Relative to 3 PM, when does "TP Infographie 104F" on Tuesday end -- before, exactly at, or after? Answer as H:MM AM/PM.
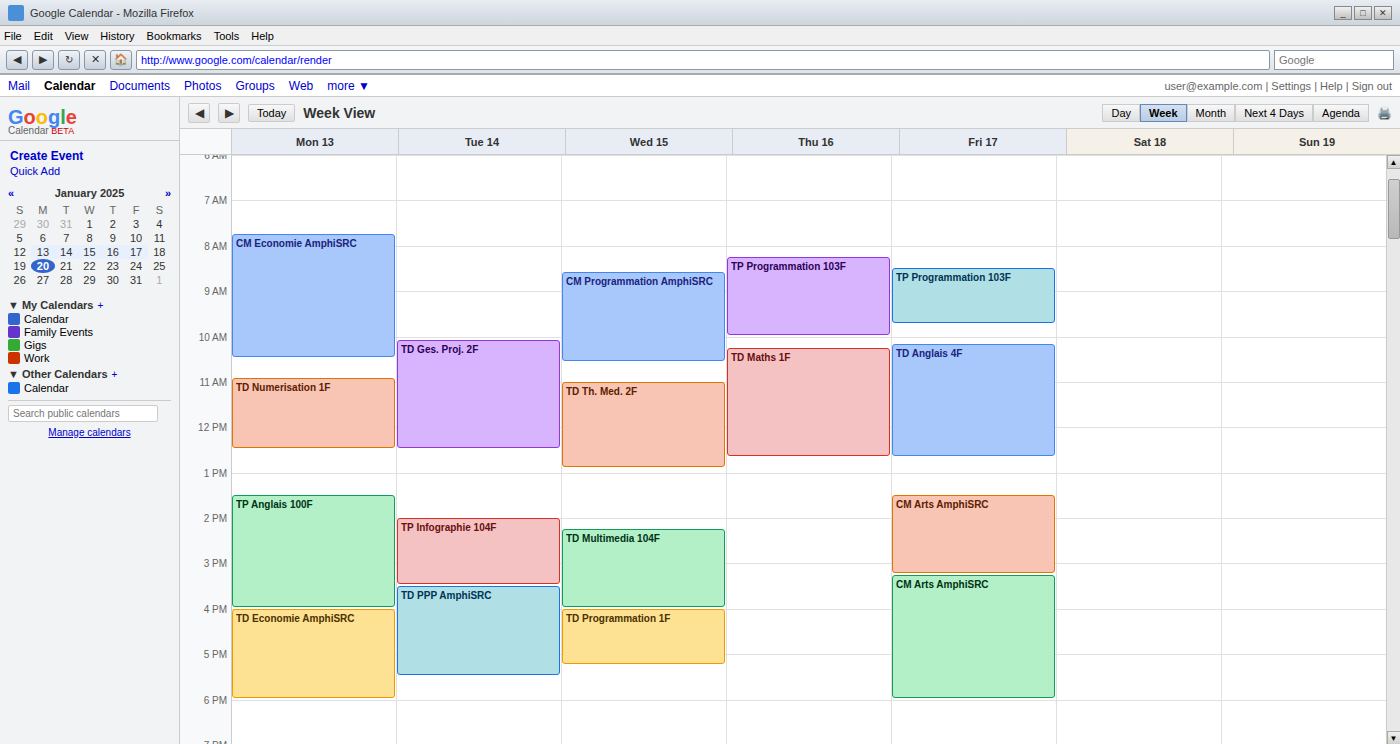
3:30 PM -- after 3 PM, 30 minutes below the 3 PM line.